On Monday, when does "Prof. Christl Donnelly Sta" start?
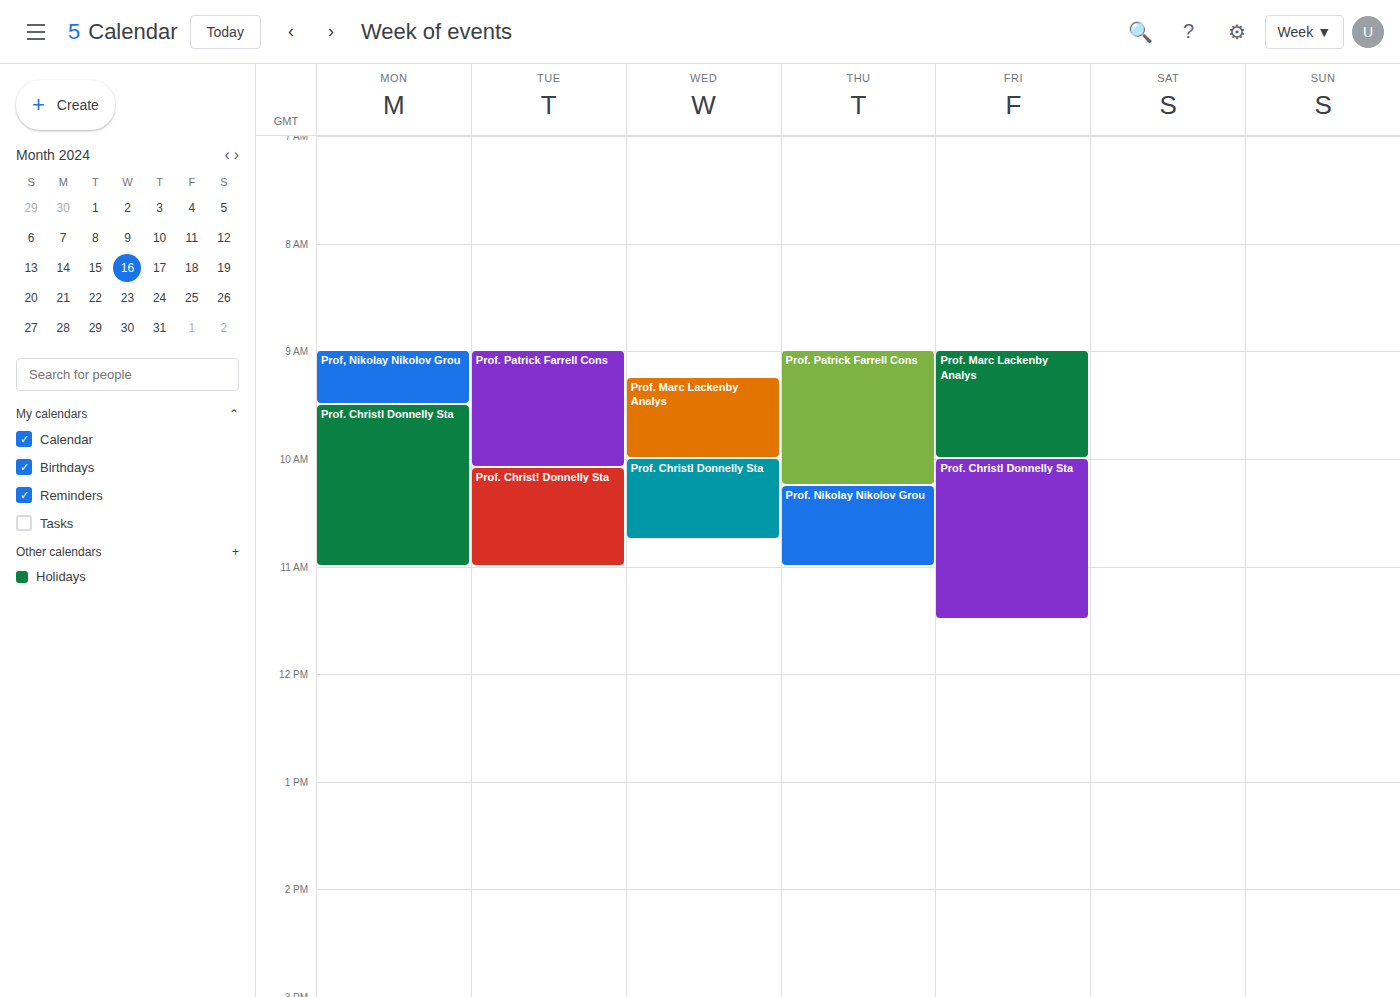
09:30